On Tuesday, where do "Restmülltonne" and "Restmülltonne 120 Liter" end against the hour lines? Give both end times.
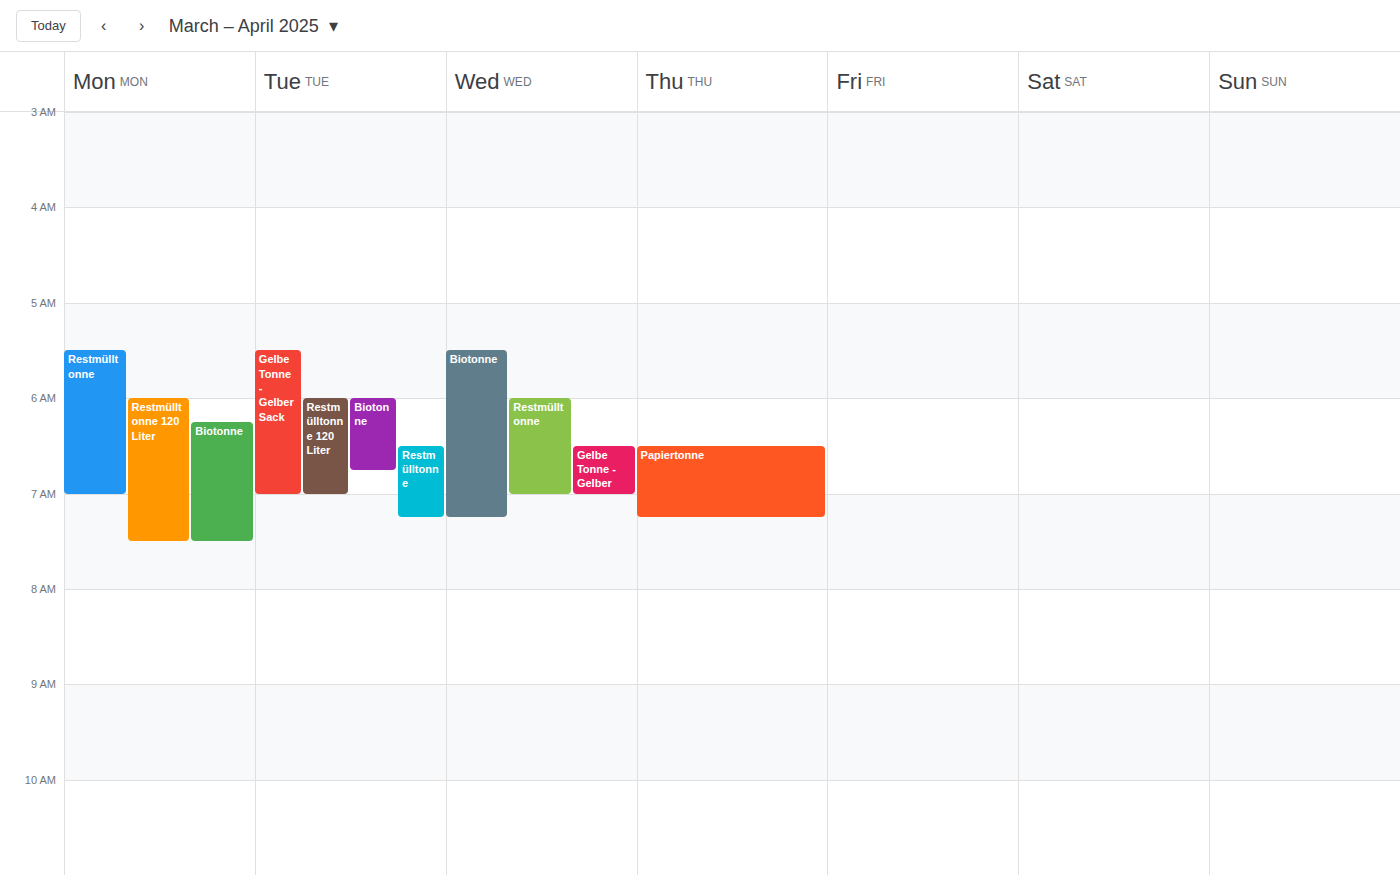
"Restmülltonne": 7:15 AM, neither: a quarter of the way from the 7 AM line to the 8 AM line. "Restmülltonne 120 Liter": 7:00 AM, exactly on the 7 AM line.